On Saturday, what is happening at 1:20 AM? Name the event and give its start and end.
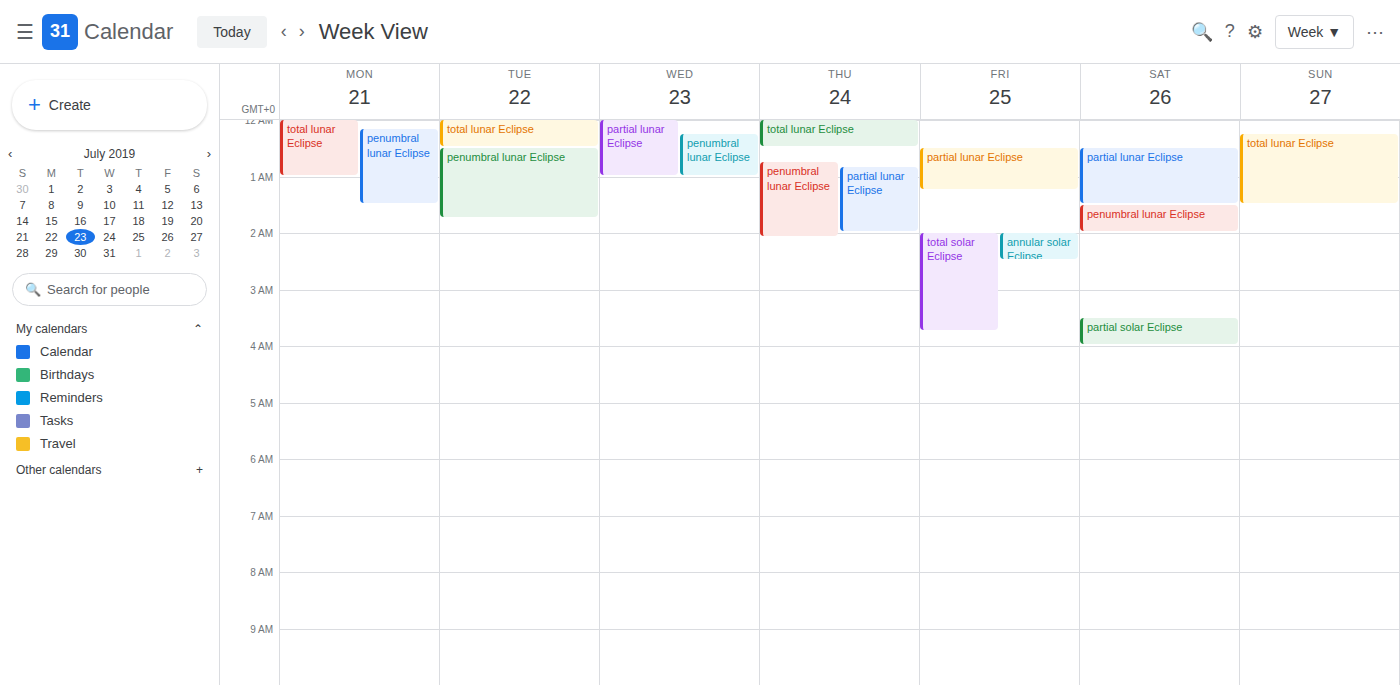
"partial lunar Eclipse", 12:30 AM to 1:30 AM